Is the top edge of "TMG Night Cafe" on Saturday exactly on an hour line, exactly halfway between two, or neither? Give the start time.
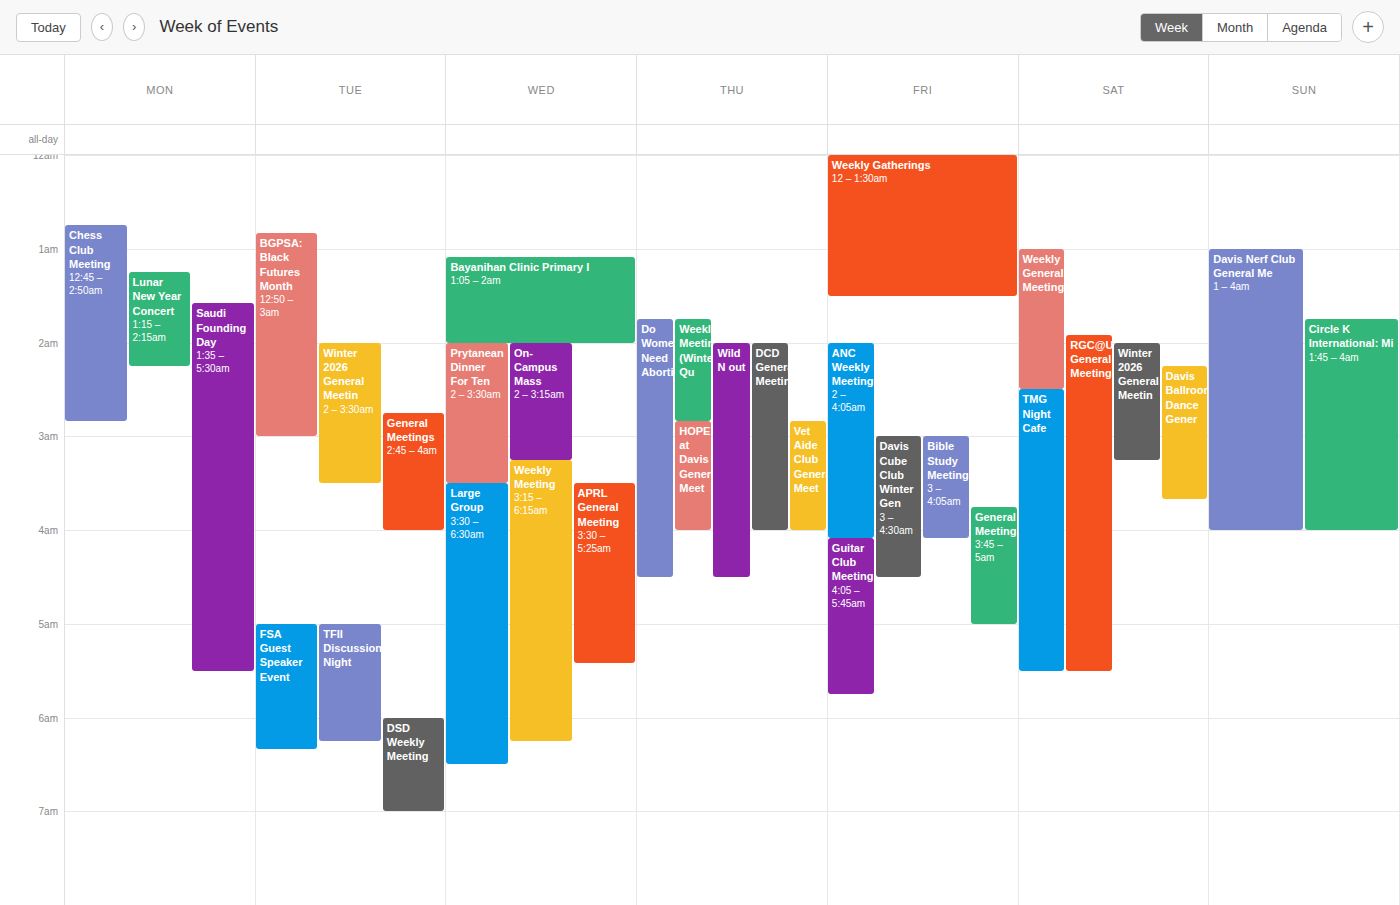
2:30 AM -- halfway between the 2 AM and 3 AM lines.